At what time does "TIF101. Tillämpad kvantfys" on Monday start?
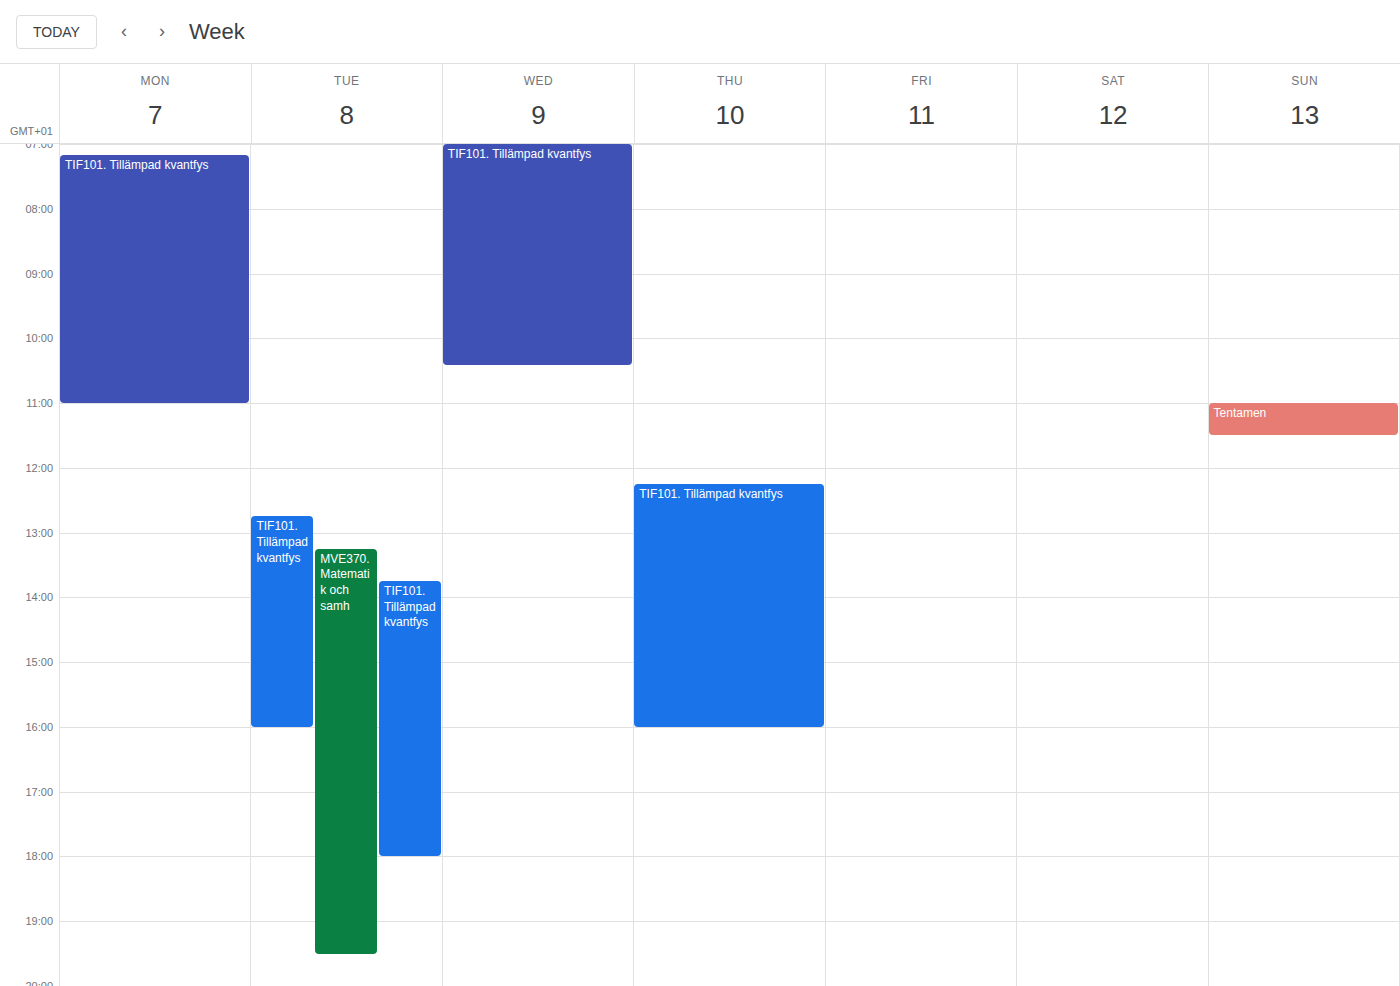
07:10